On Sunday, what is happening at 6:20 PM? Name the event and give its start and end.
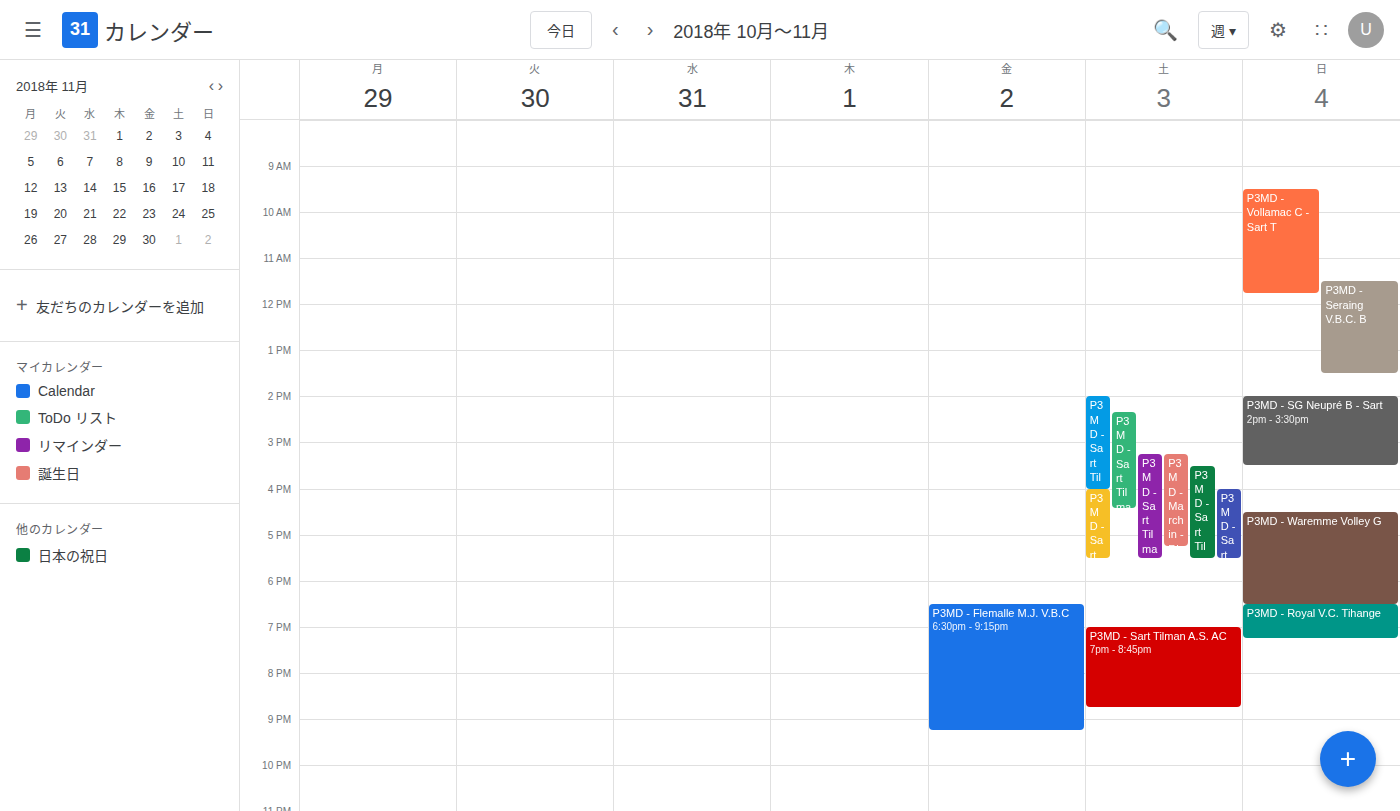
"P3MD - Waremme Volley G", 4:30 PM to 6:30 PM